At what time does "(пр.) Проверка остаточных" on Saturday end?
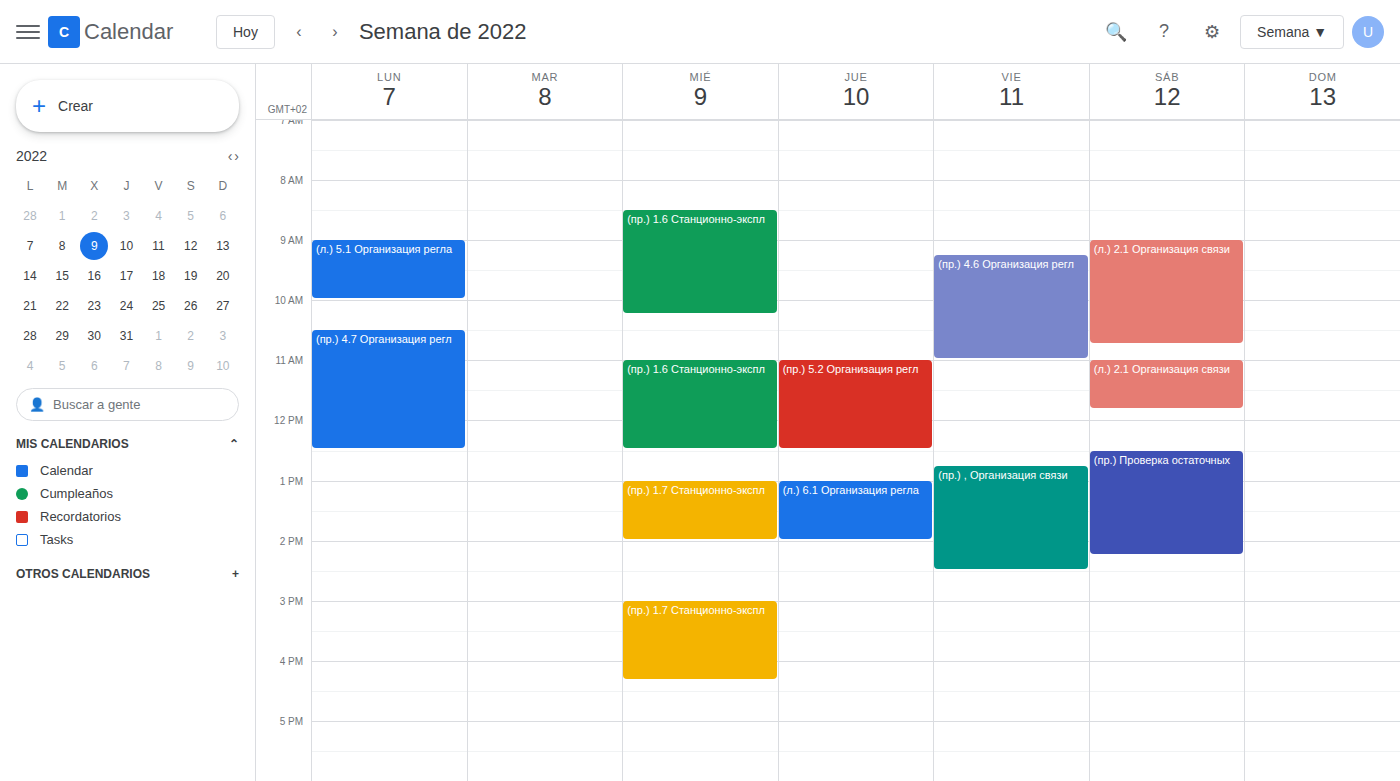
2:15 PM